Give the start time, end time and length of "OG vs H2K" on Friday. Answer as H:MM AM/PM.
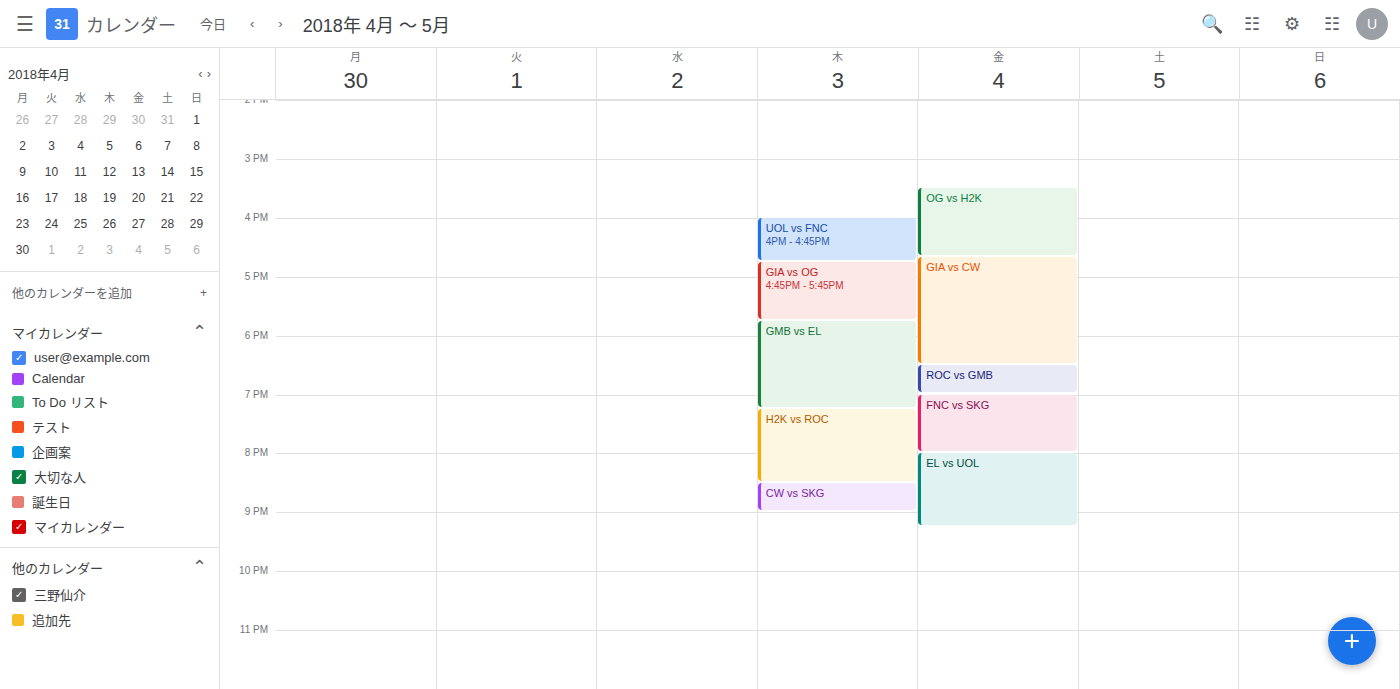
3:30 PM to 4:40 PM, 1 hour 10 minutes